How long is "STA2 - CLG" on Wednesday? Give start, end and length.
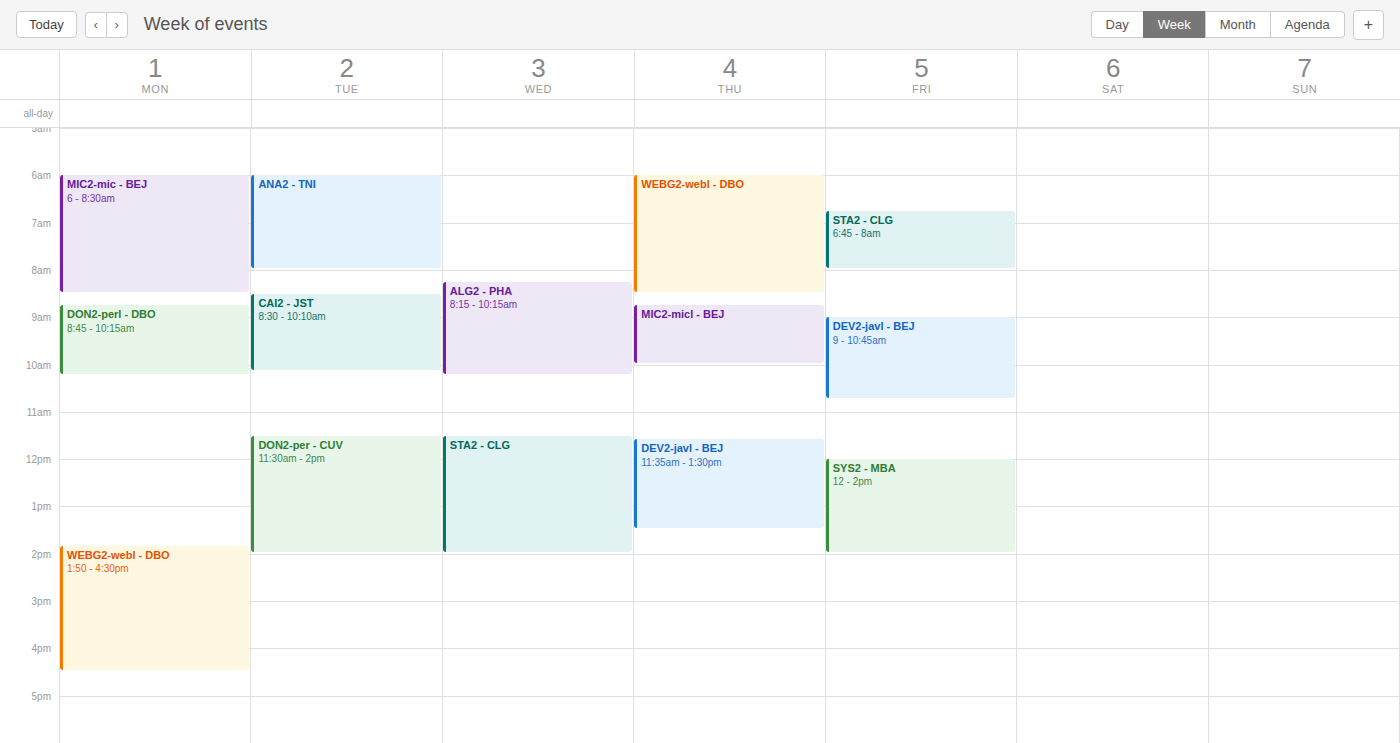
11:30 AM to 2:00 PM, 2 hours 30 minutes